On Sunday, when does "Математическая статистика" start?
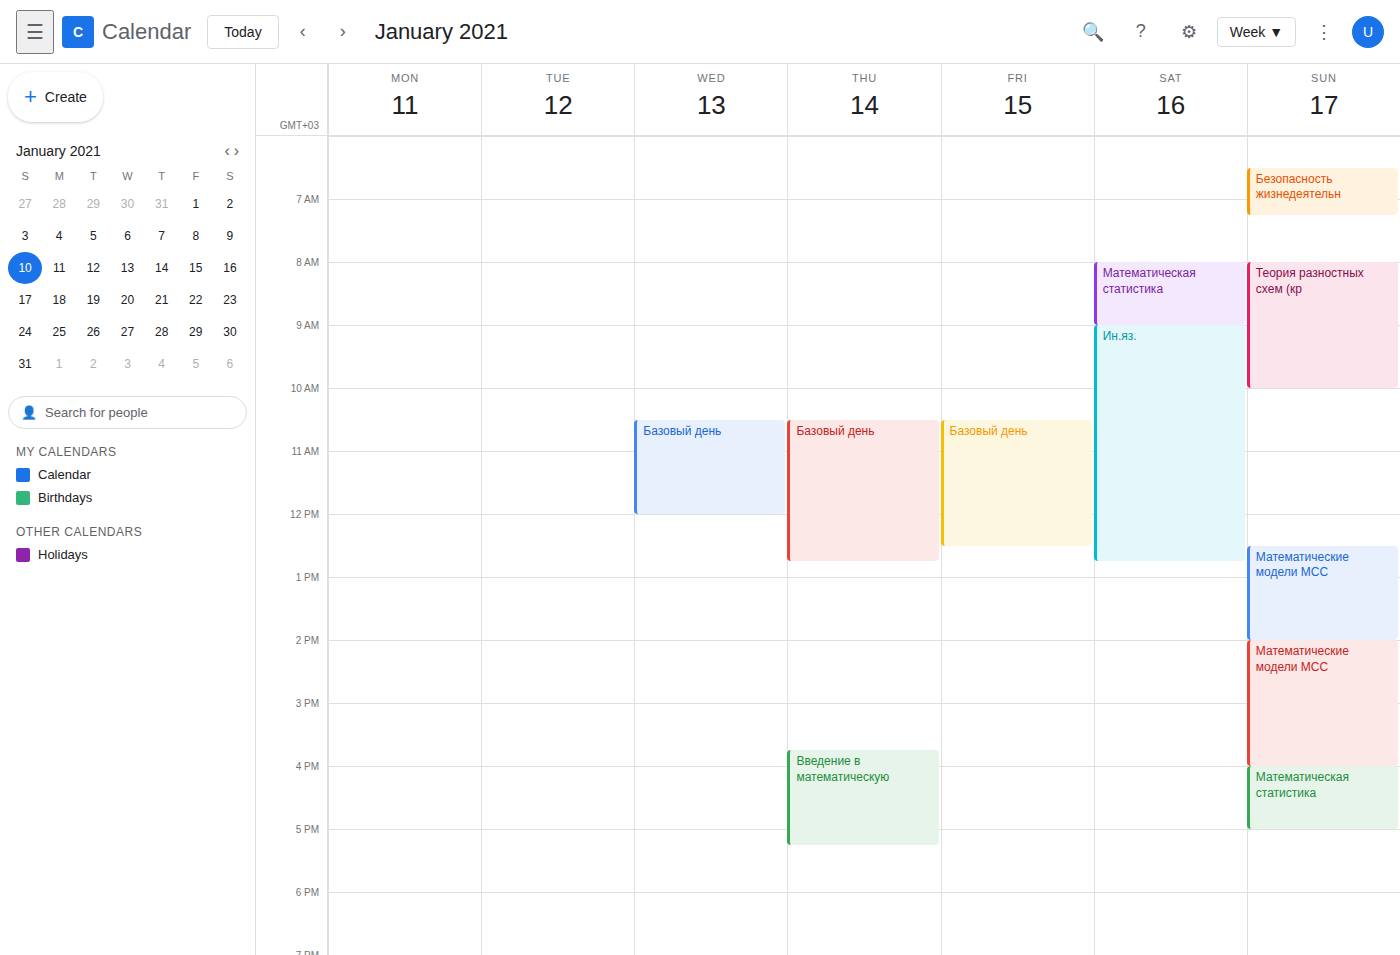
16:00